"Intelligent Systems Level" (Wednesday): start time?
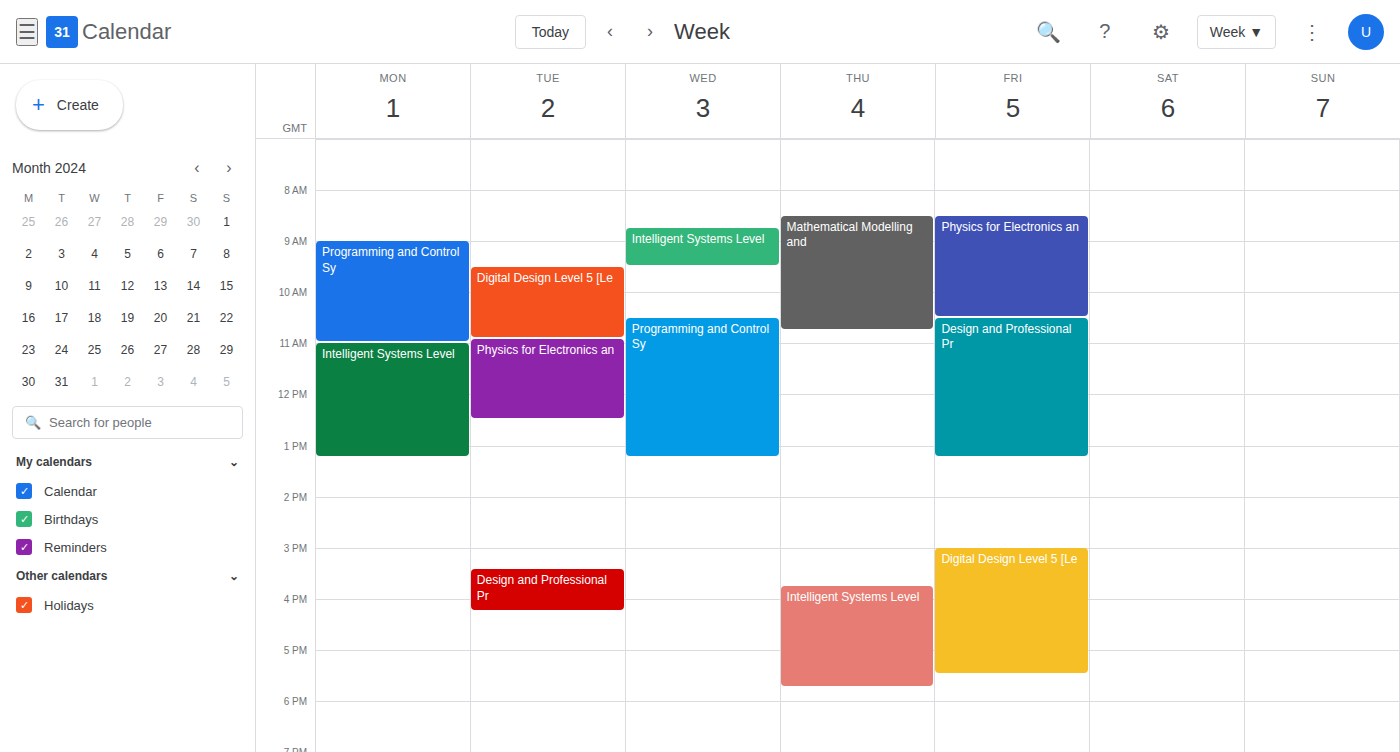
08:45